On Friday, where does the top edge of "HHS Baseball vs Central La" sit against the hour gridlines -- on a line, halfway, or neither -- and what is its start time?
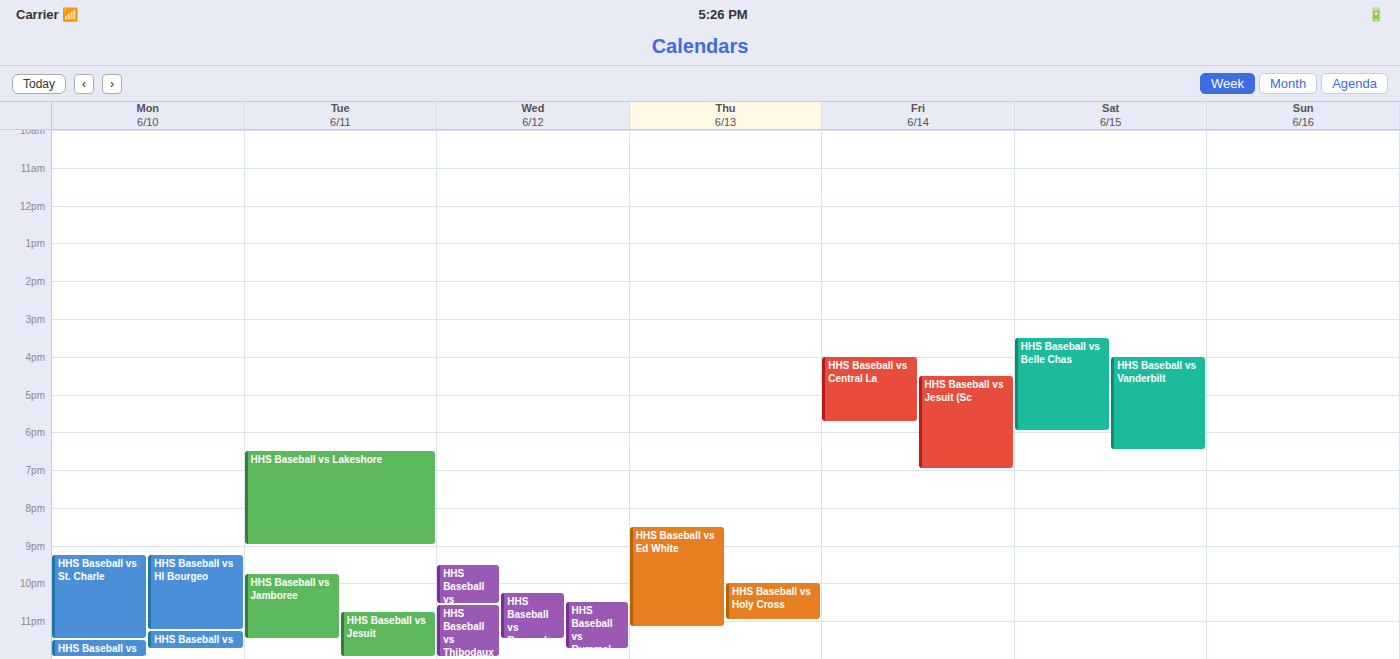
4:00 PM -- exactly on the 4 PM line.